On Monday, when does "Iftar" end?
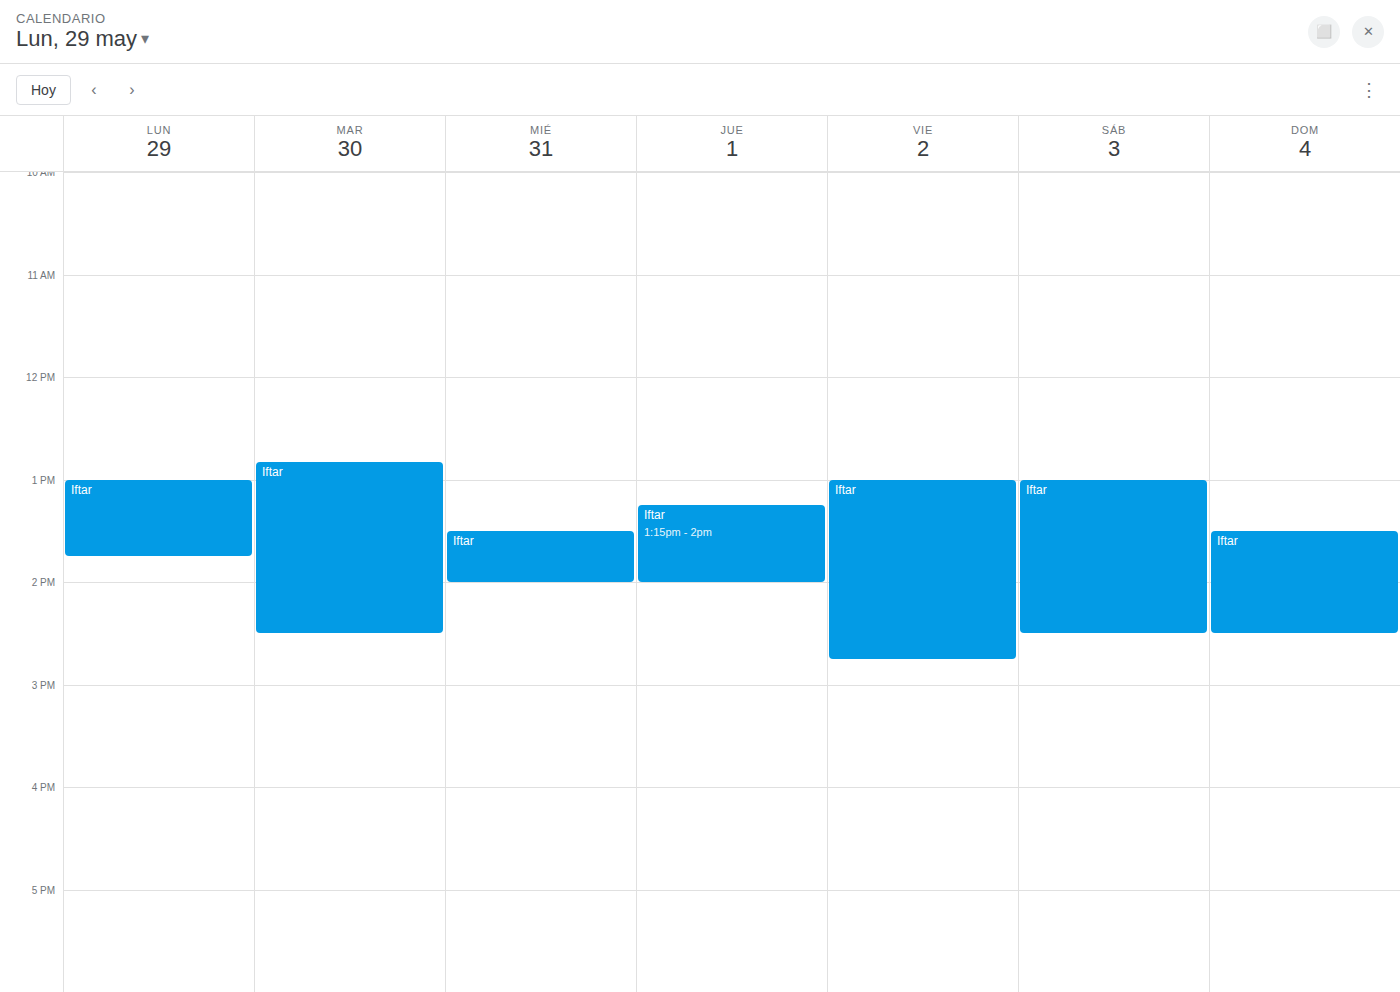
1:45 PM